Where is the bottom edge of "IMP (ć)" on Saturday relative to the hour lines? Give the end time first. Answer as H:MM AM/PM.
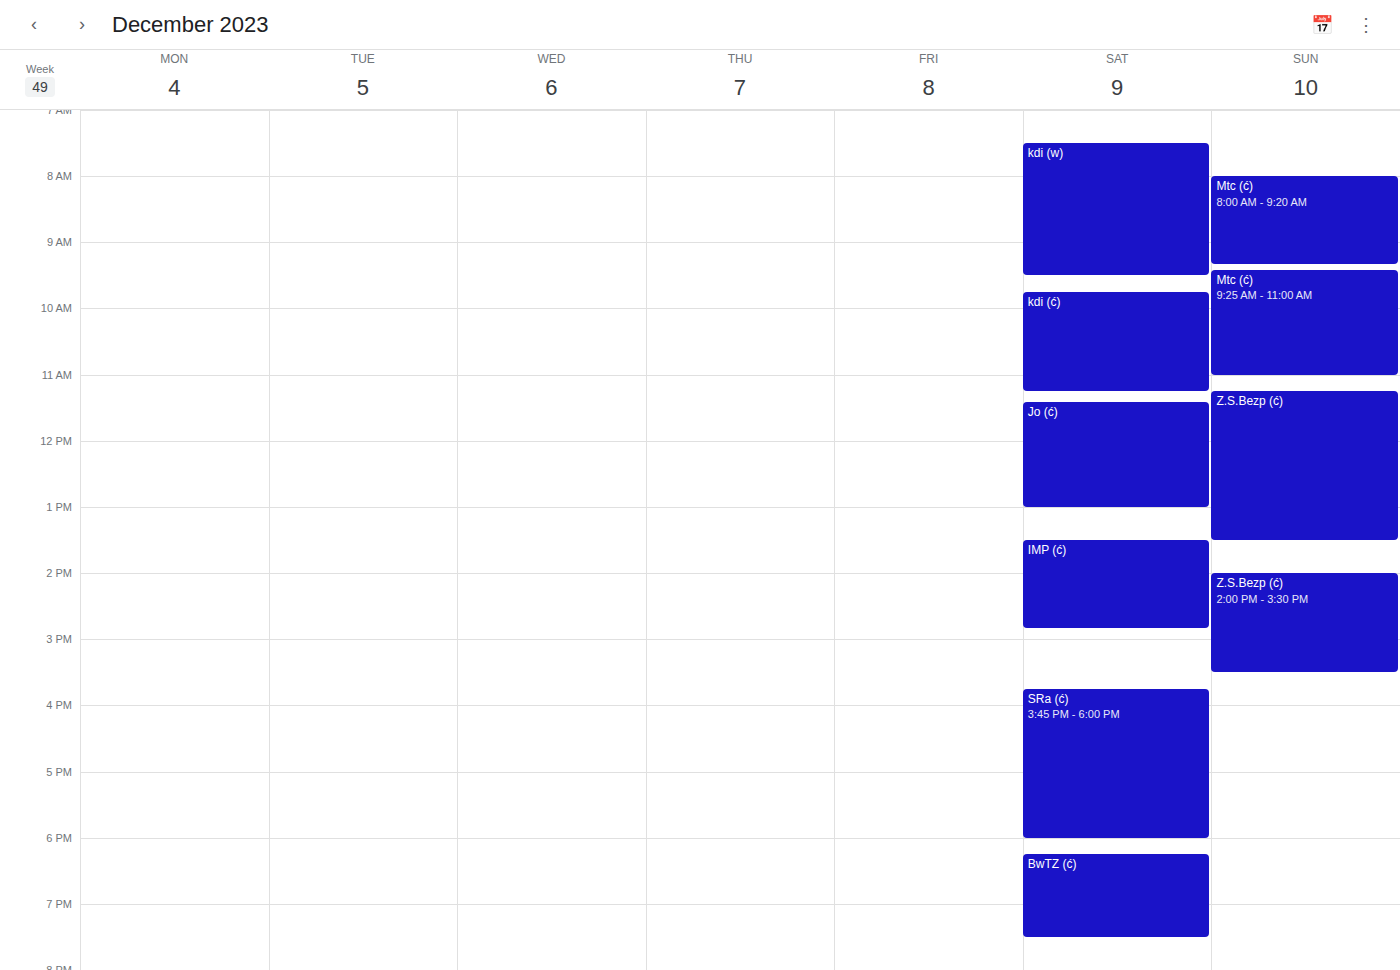
2:50 PM -- neither: 50 minutes below the 2 PM line and 10 minutes above the 3 PM line.